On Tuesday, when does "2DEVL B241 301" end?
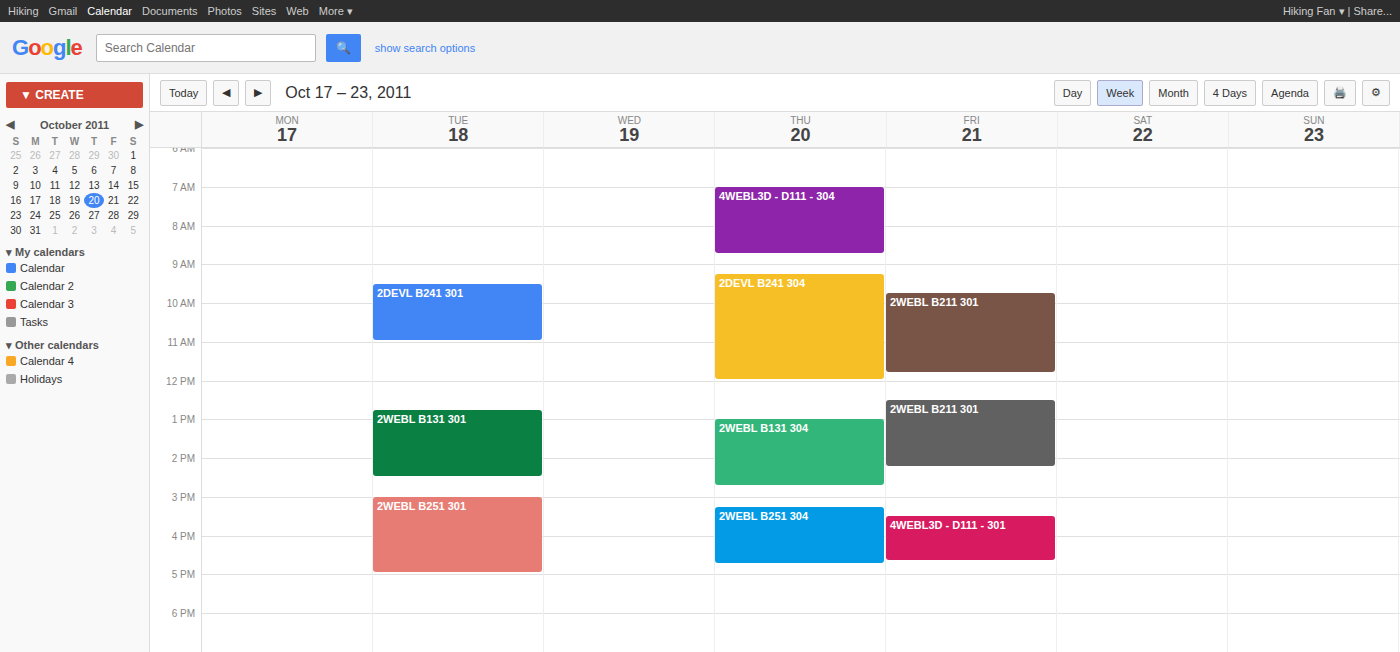
11:00 AM